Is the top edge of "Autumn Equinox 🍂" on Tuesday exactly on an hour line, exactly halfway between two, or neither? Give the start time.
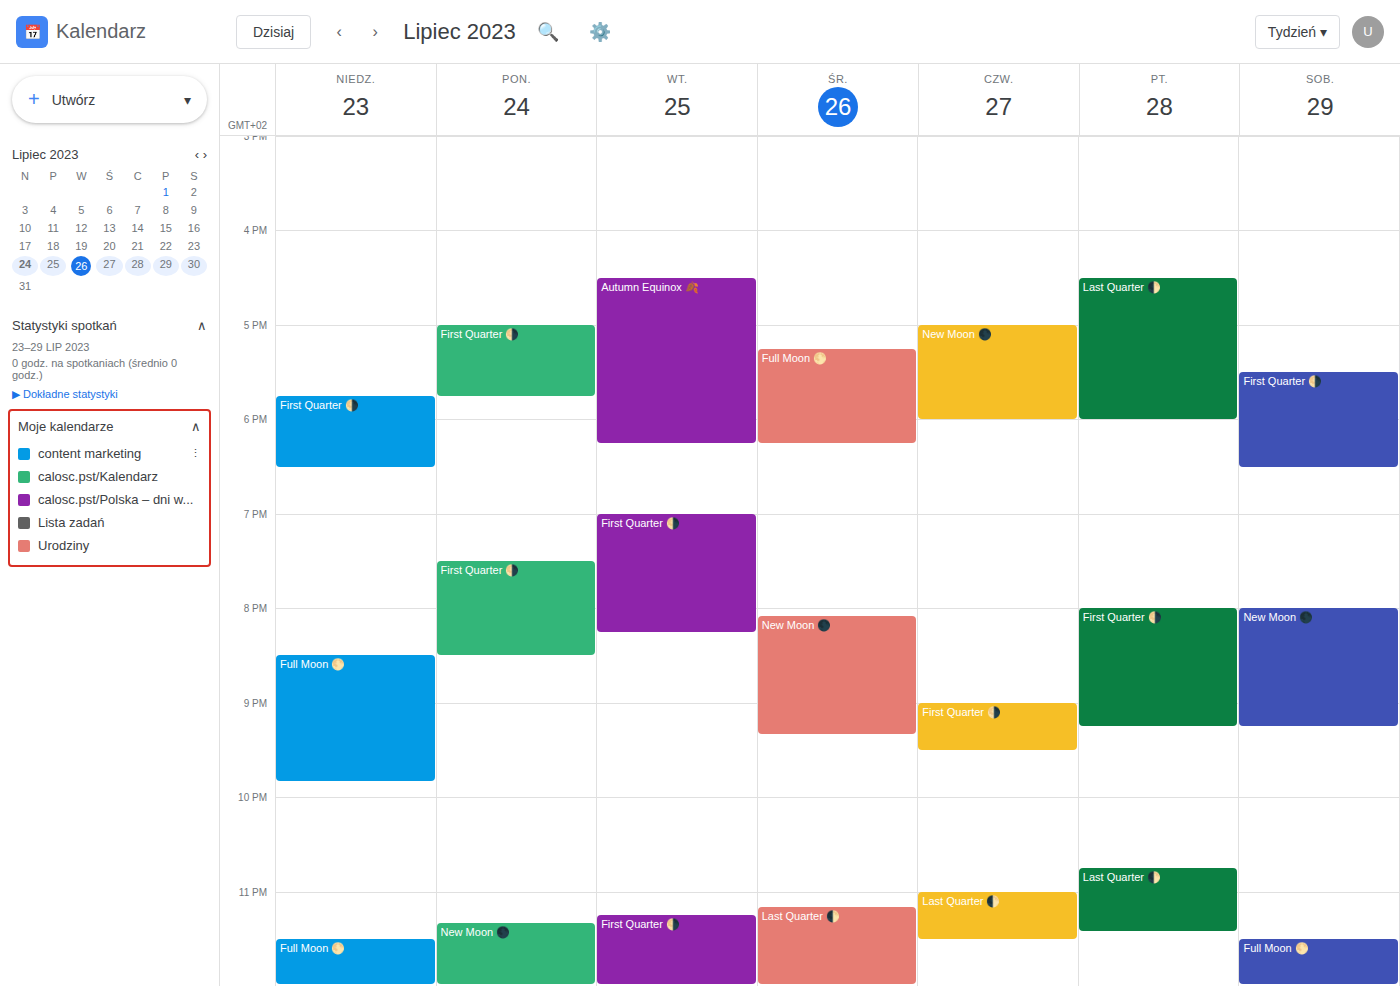
4:30 PM -- halfway between the 4 PM and 5 PM lines.